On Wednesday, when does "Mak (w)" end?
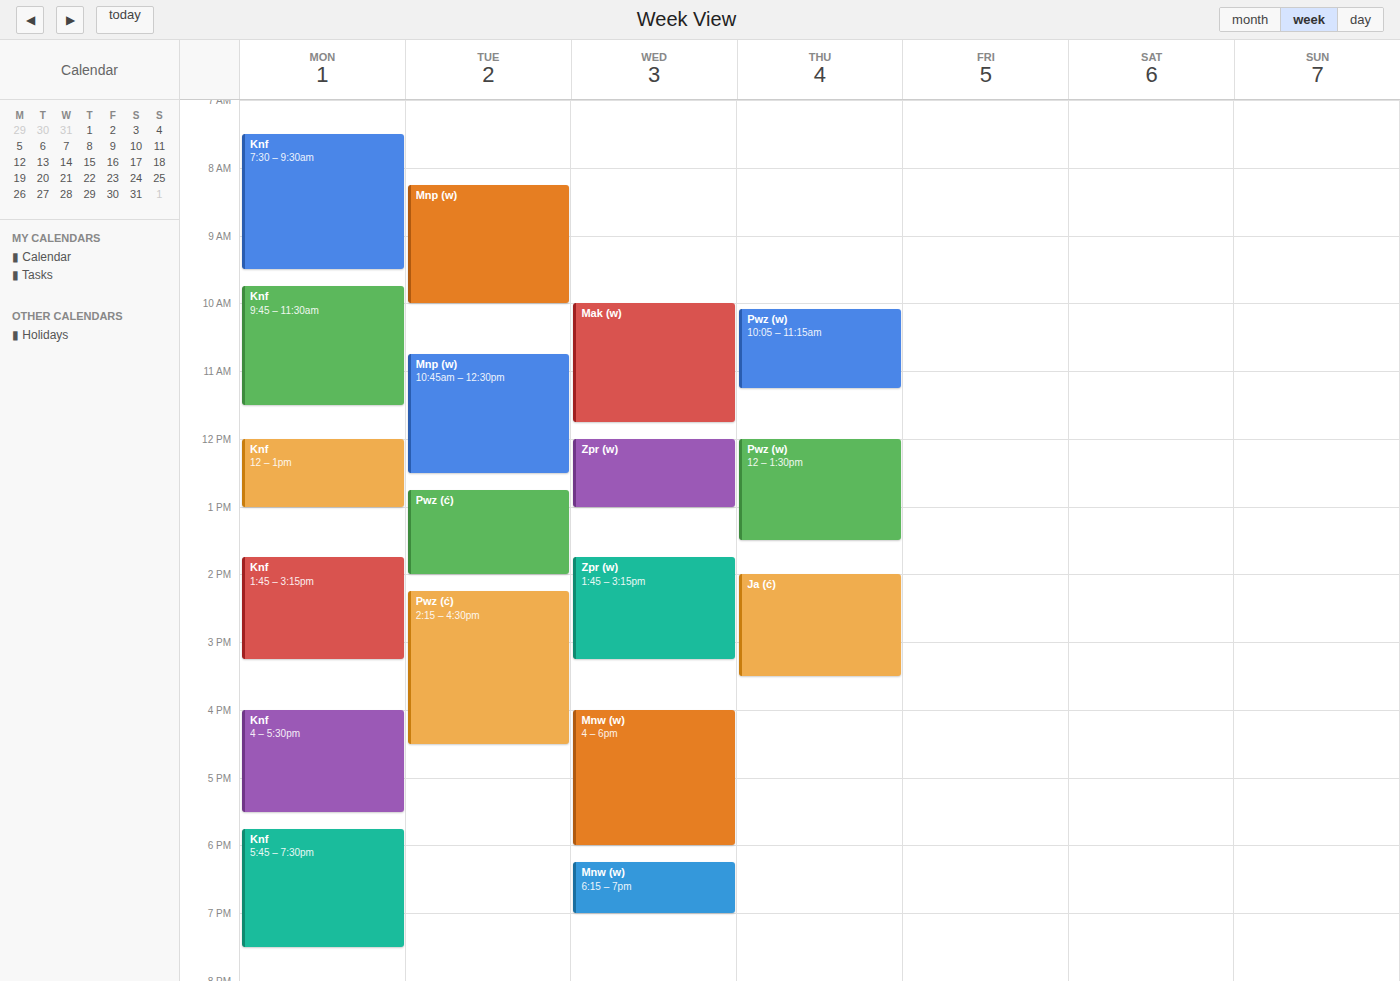
11:45 AM